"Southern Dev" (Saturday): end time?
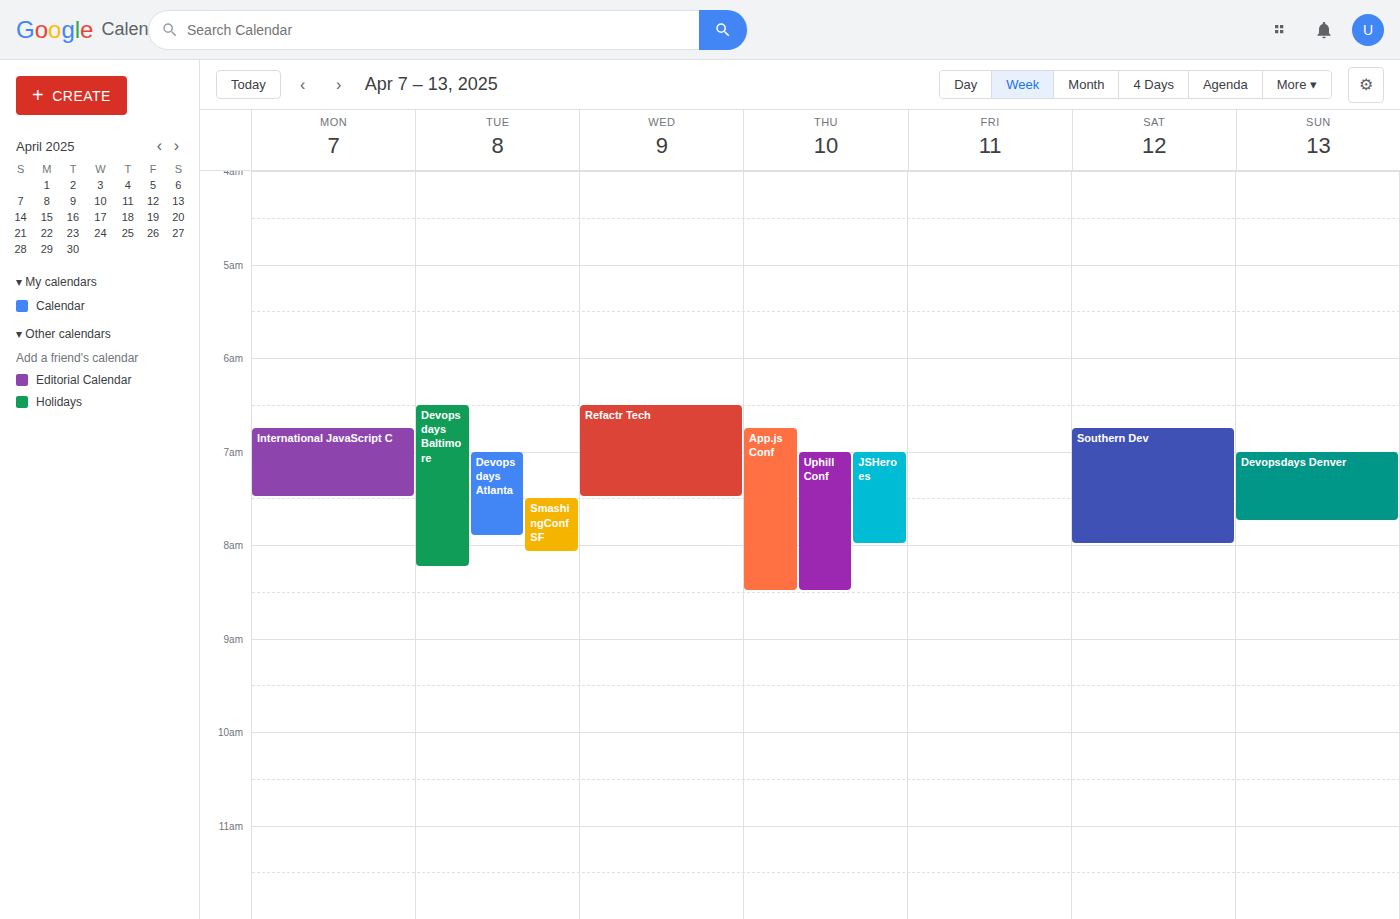
8:00 AM